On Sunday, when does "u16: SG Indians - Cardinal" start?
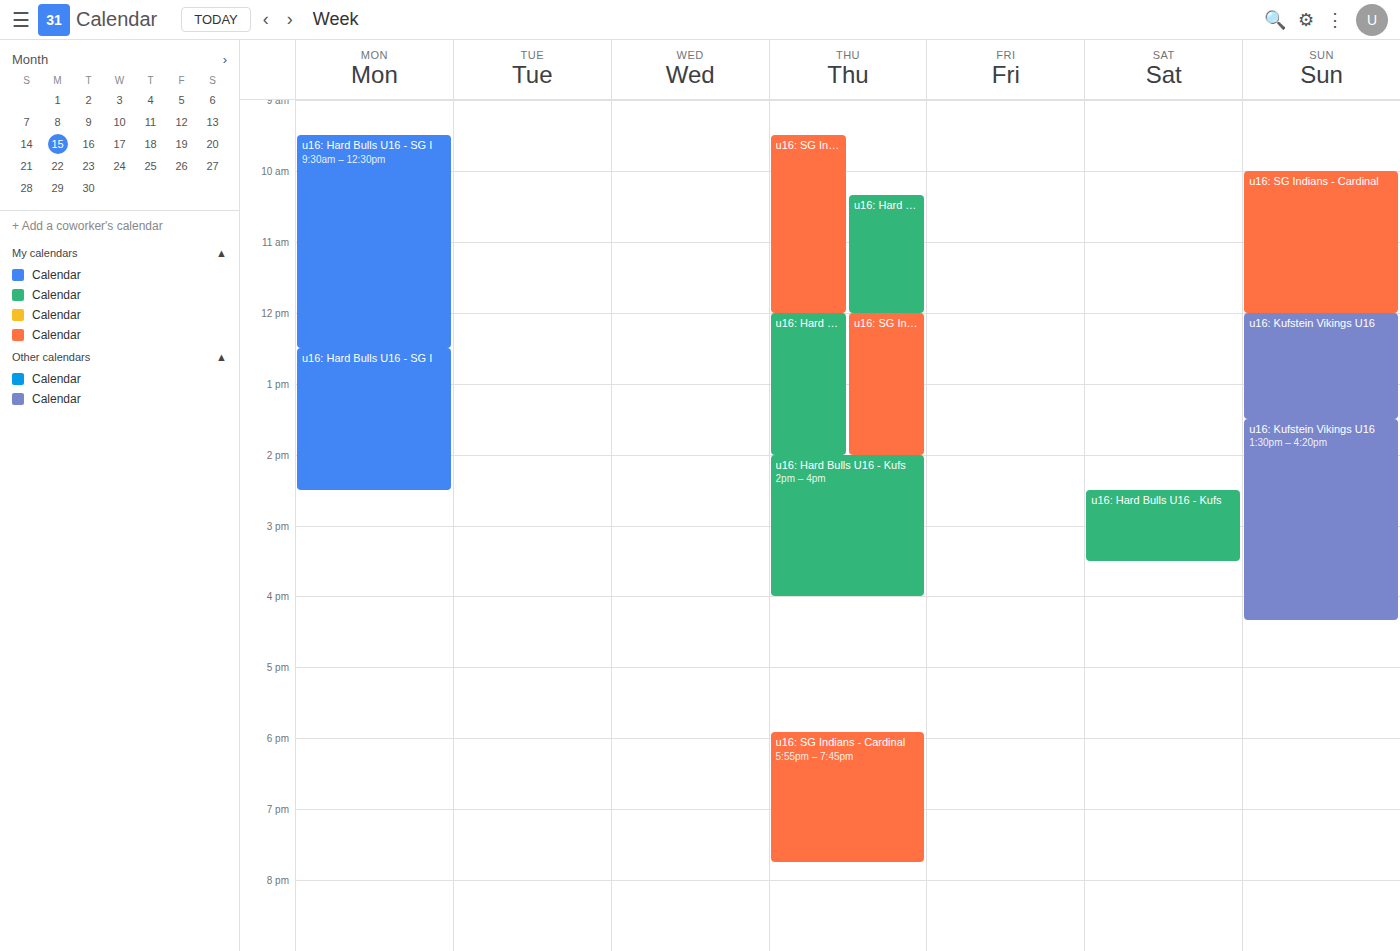
10:00 AM